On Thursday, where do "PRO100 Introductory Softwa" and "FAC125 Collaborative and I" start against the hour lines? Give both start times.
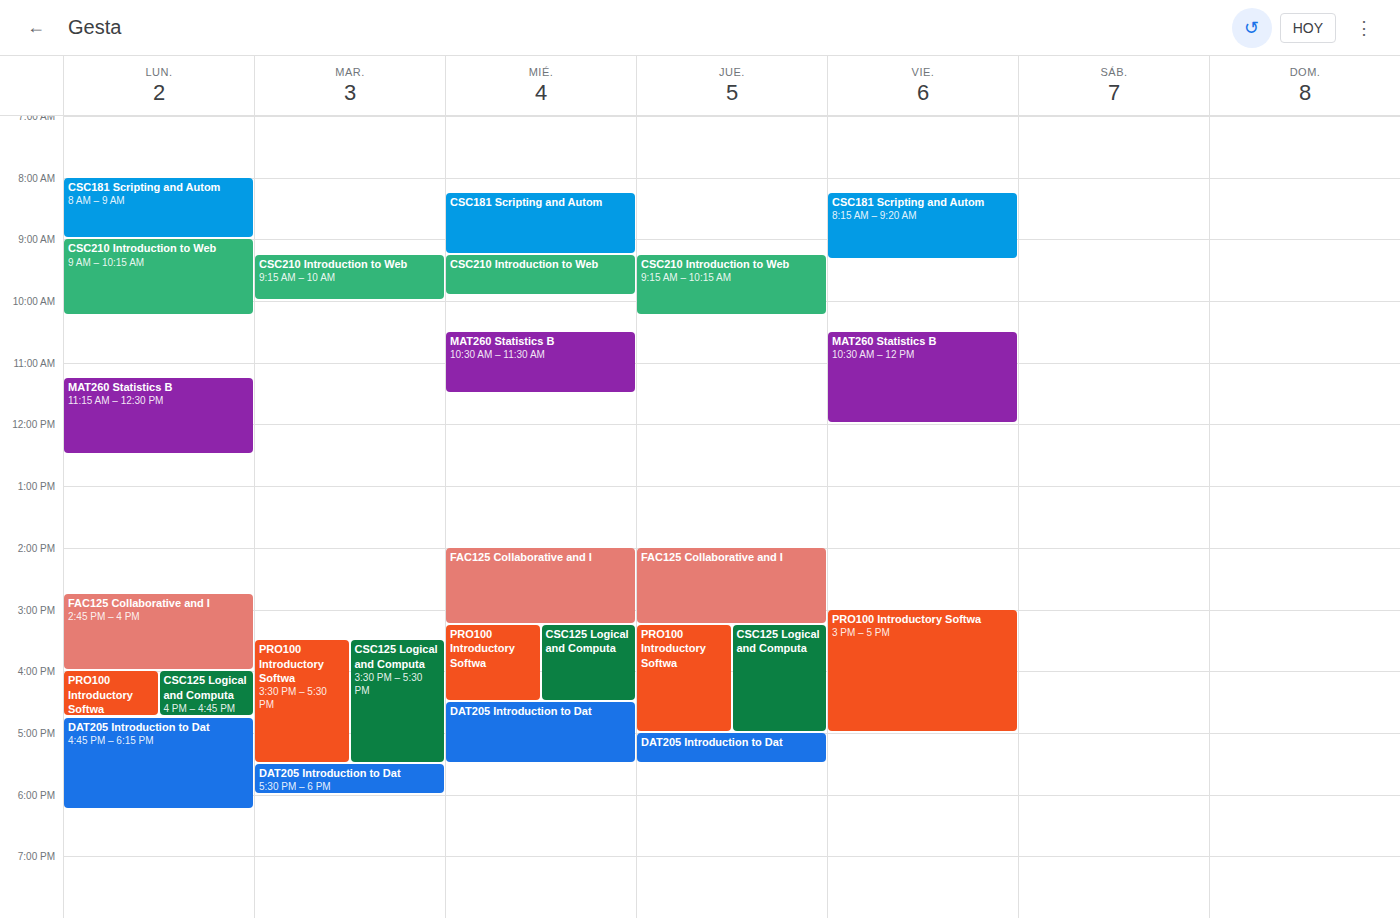
"PRO100 Introductory Softwa": 3:15 PM, neither: a quarter of the way from the 3 PM line to the 4 PM line. "FAC125 Collaborative and I": 2:00 PM, exactly on the 2 PM line.